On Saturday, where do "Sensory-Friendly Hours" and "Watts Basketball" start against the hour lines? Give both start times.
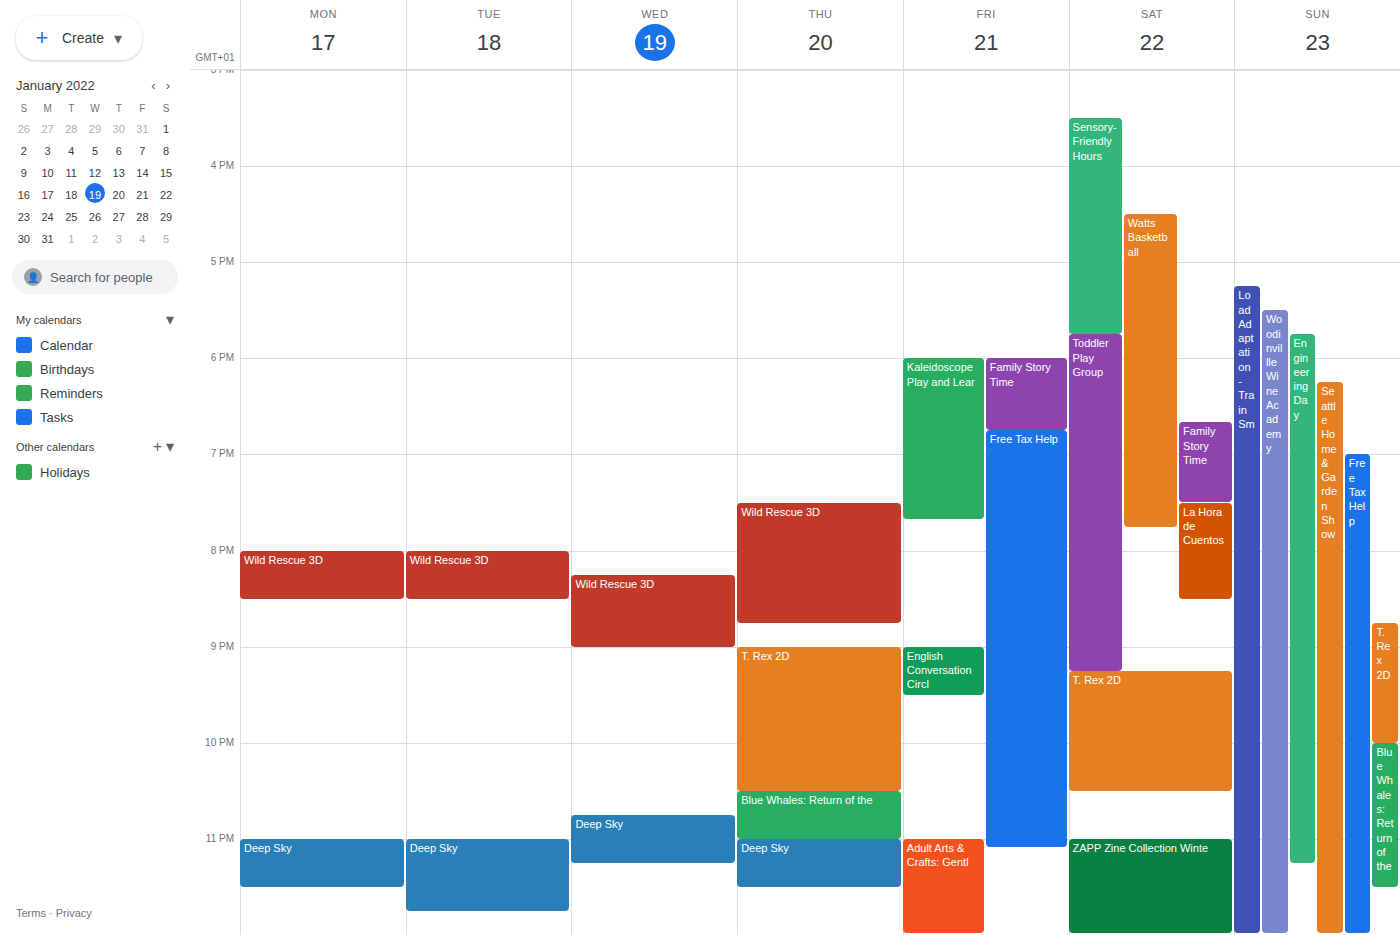
"Sensory-Friendly Hours": 3:30 PM, halfway between the 3 PM and 4 PM lines. "Watts Basketball": 4:30 PM, halfway between the 4 PM and 5 PM lines.